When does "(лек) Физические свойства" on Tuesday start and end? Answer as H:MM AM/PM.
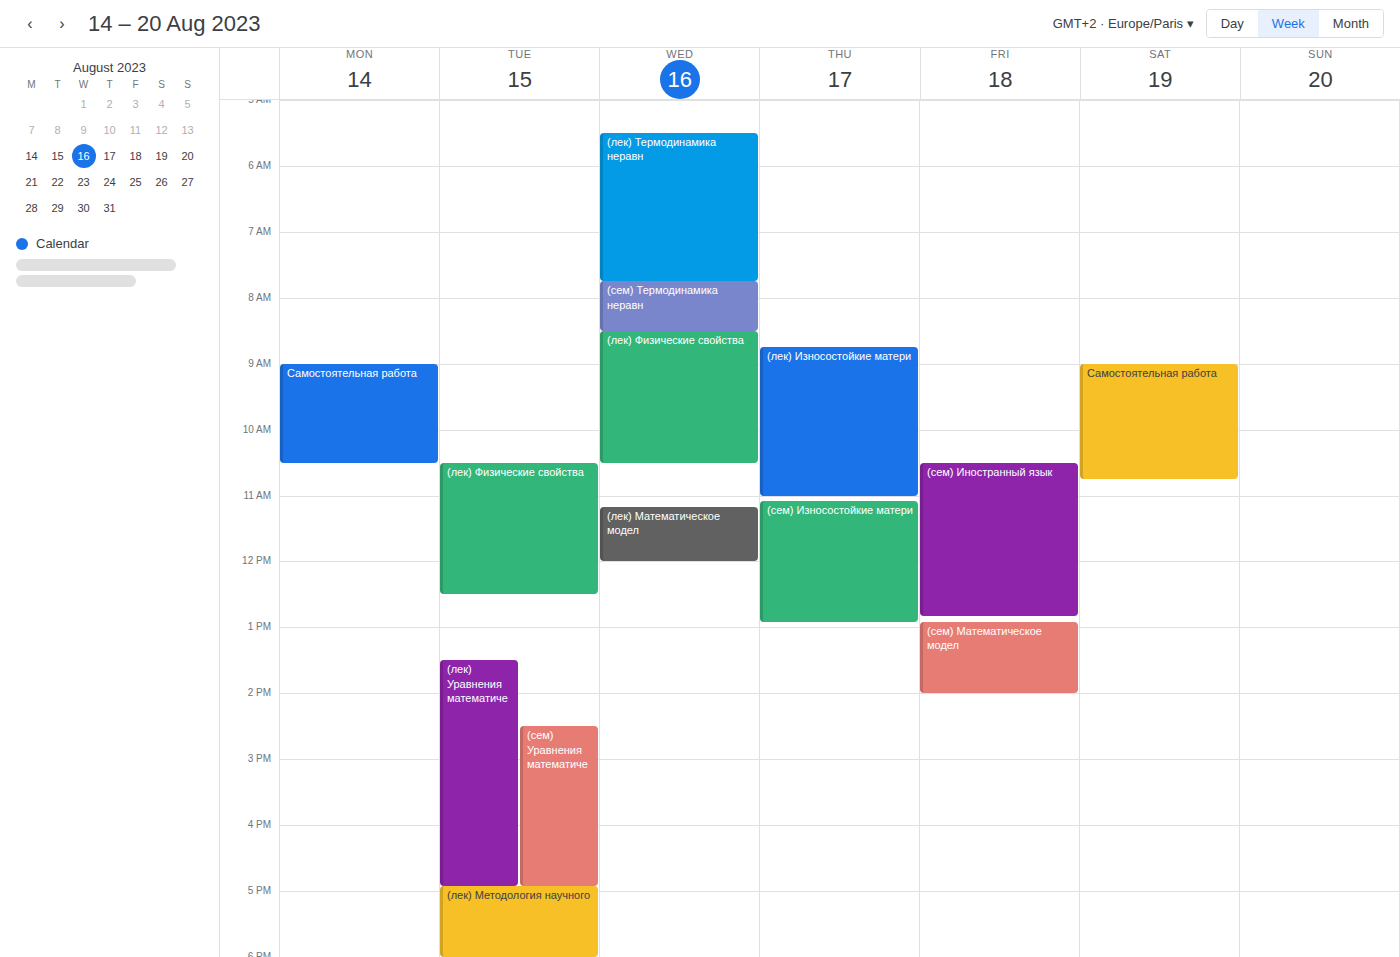
10:30 AM to 12:30 PM